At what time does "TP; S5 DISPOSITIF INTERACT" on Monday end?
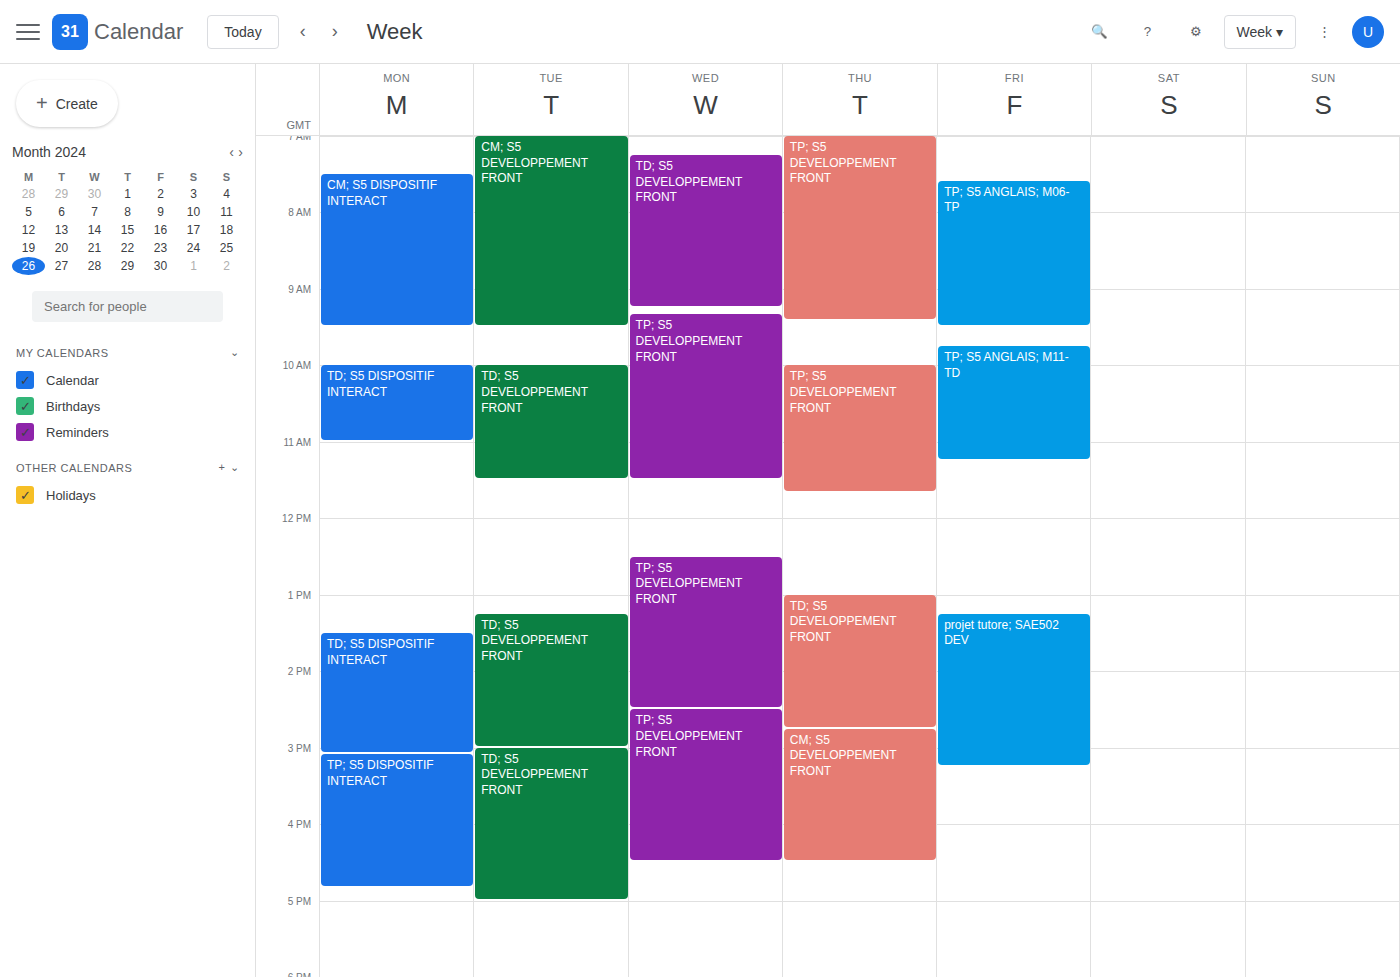
4:50 PM